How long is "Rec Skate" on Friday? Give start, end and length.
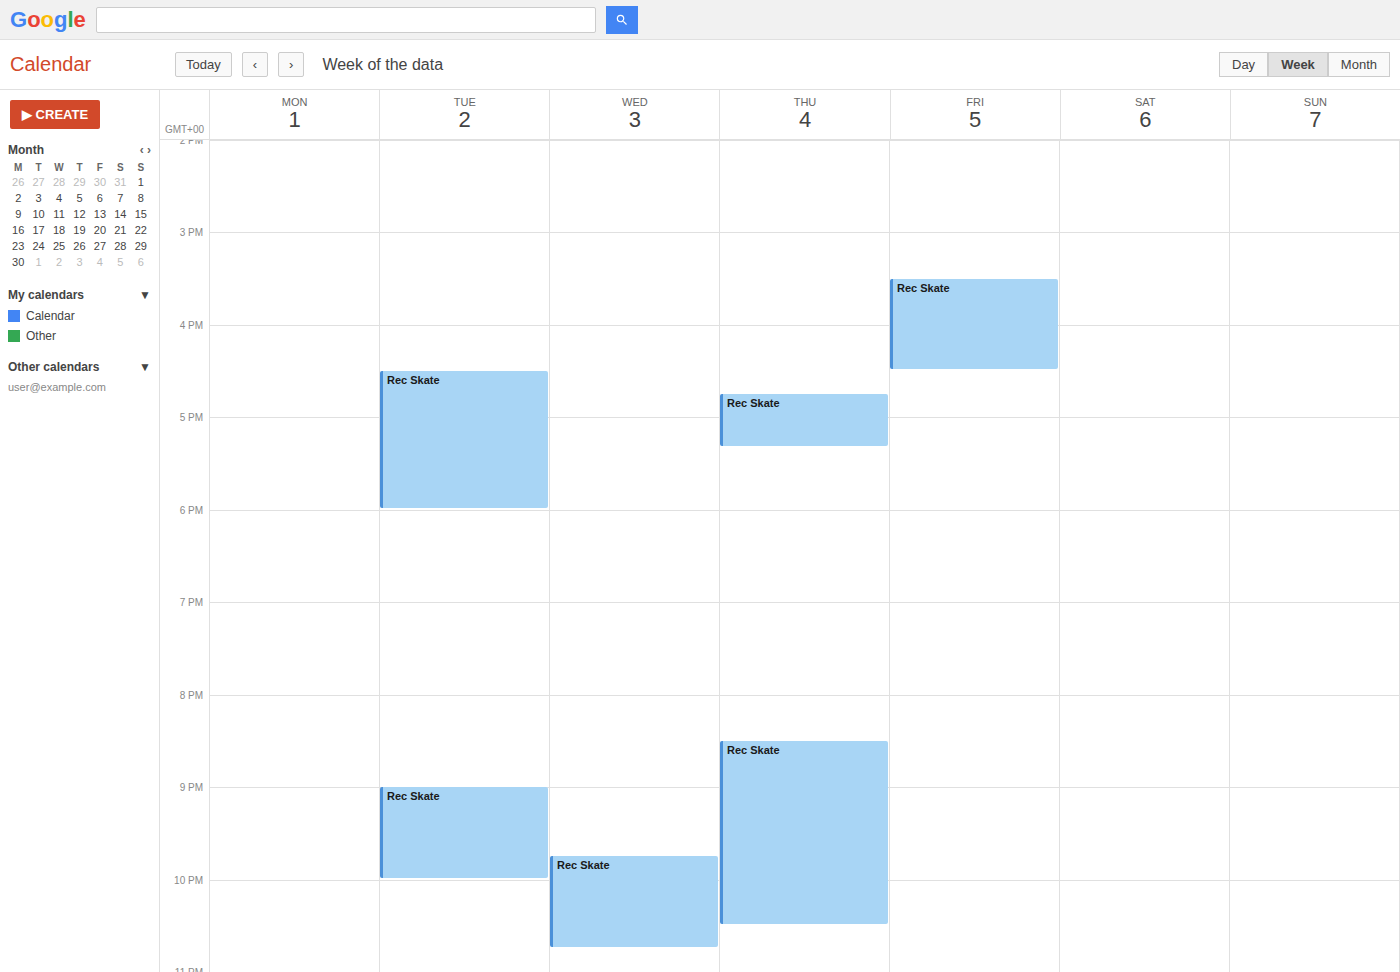
3:30 PM to 4:30 PM, 1 hour